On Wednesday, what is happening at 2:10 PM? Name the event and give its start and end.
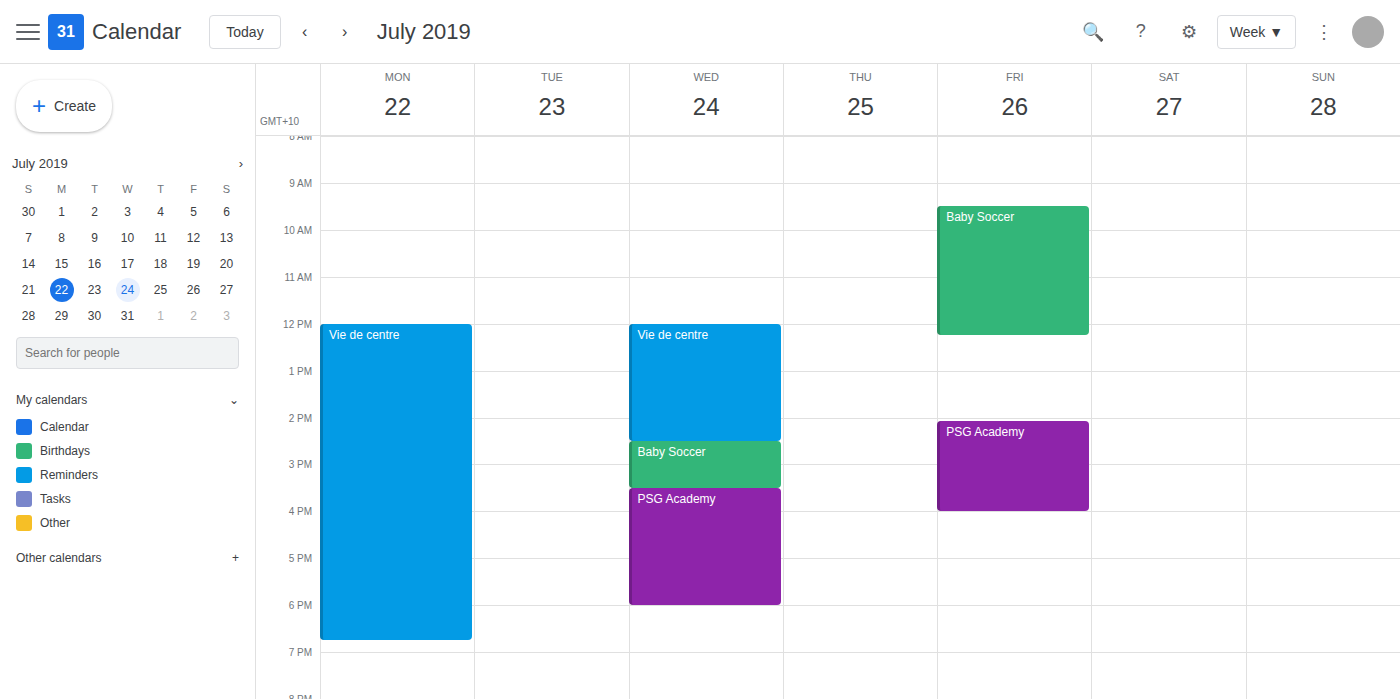
"Vie de centre", 12:00 PM to 2:30 PM